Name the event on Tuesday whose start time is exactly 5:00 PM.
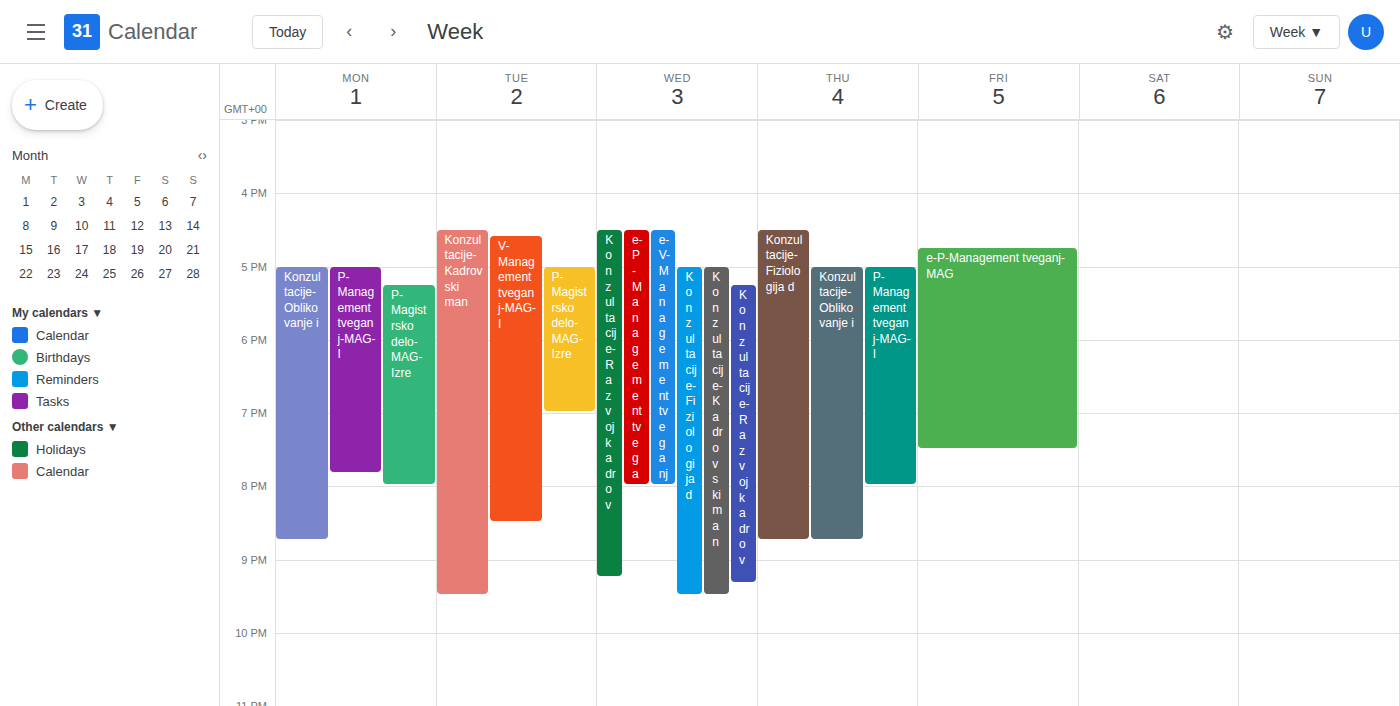
"P-Magistrsko delo-MAG-Izre"